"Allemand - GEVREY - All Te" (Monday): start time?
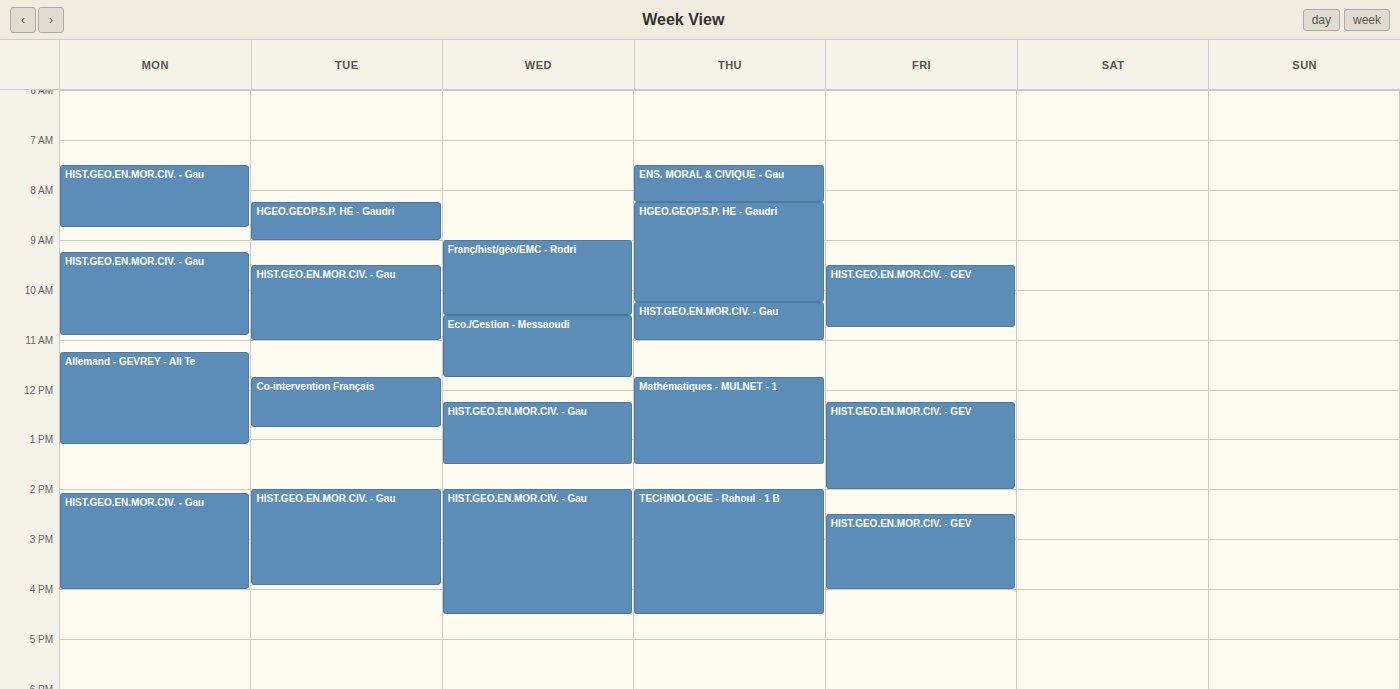
11:15